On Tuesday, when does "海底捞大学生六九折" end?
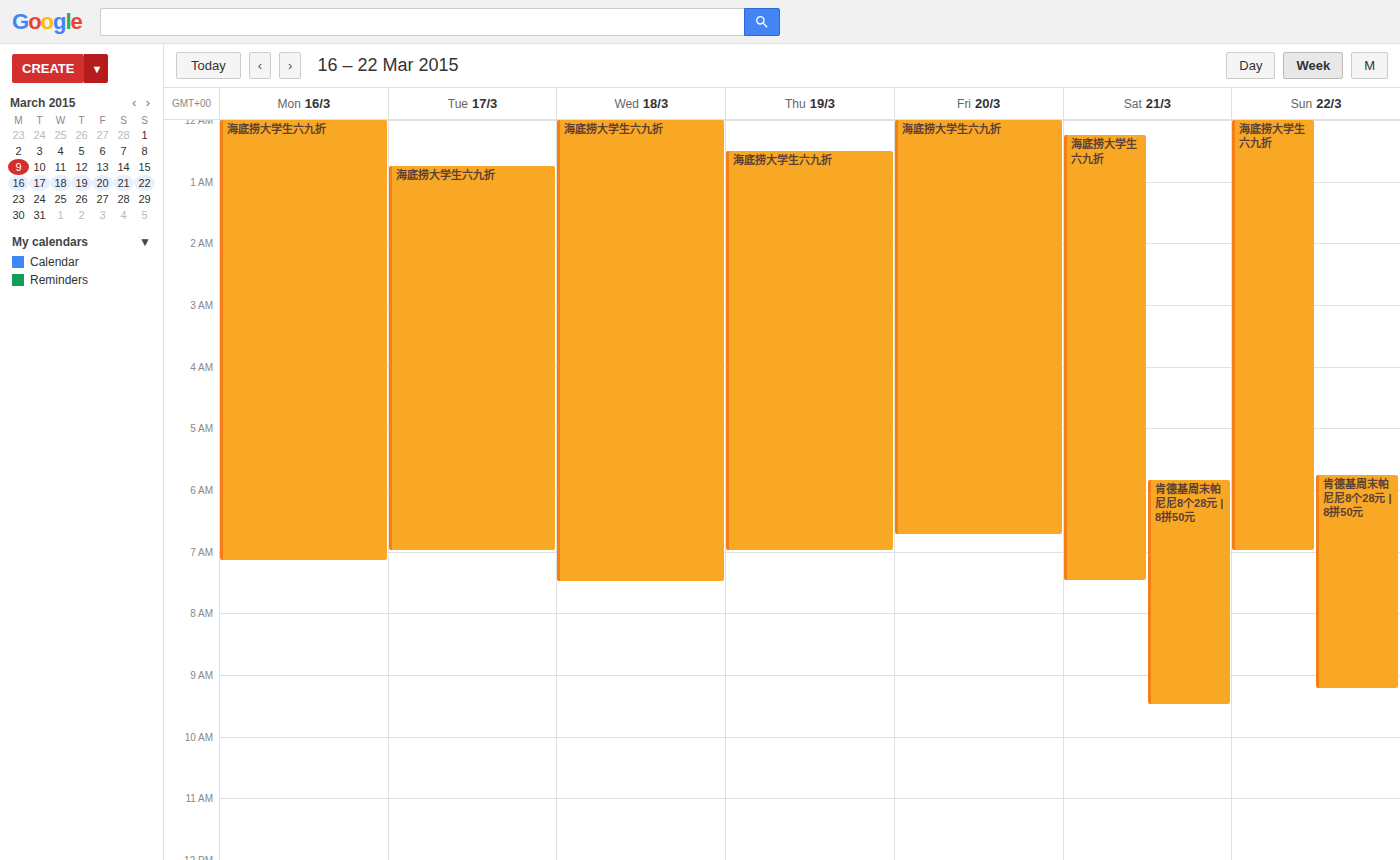
7:00 AM